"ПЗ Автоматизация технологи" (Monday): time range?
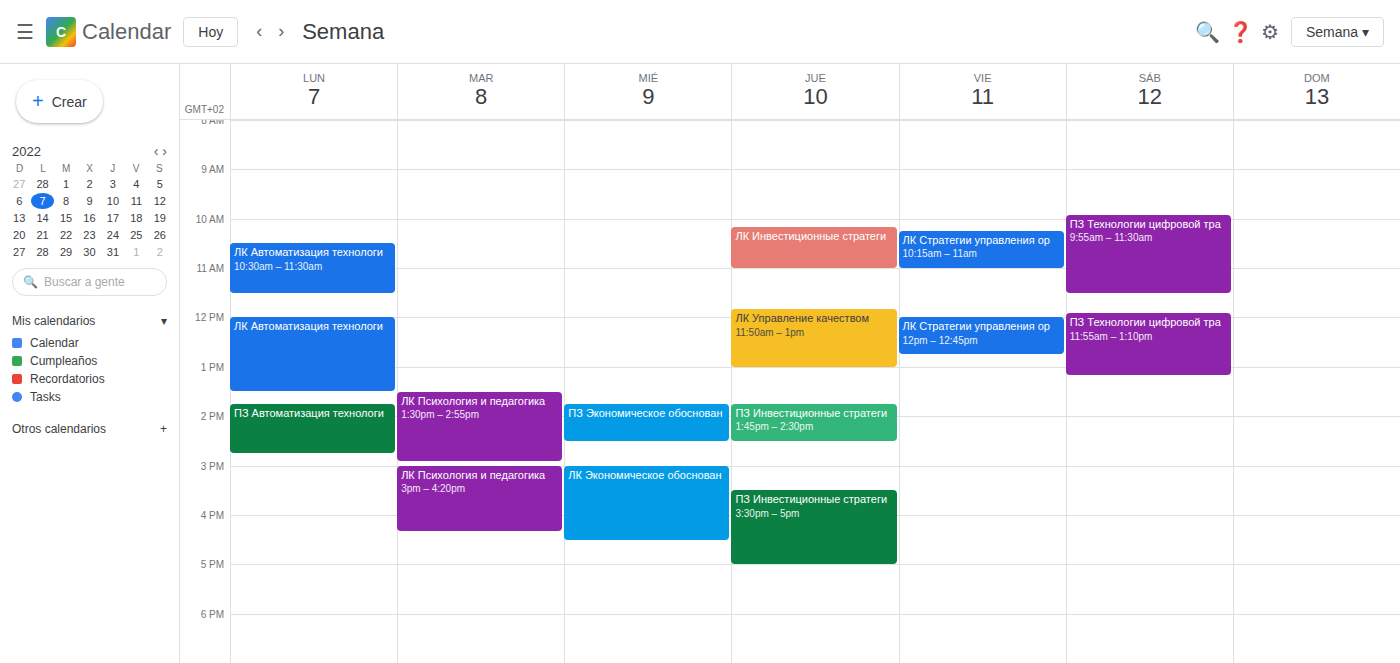
1:45 PM to 2:45 PM